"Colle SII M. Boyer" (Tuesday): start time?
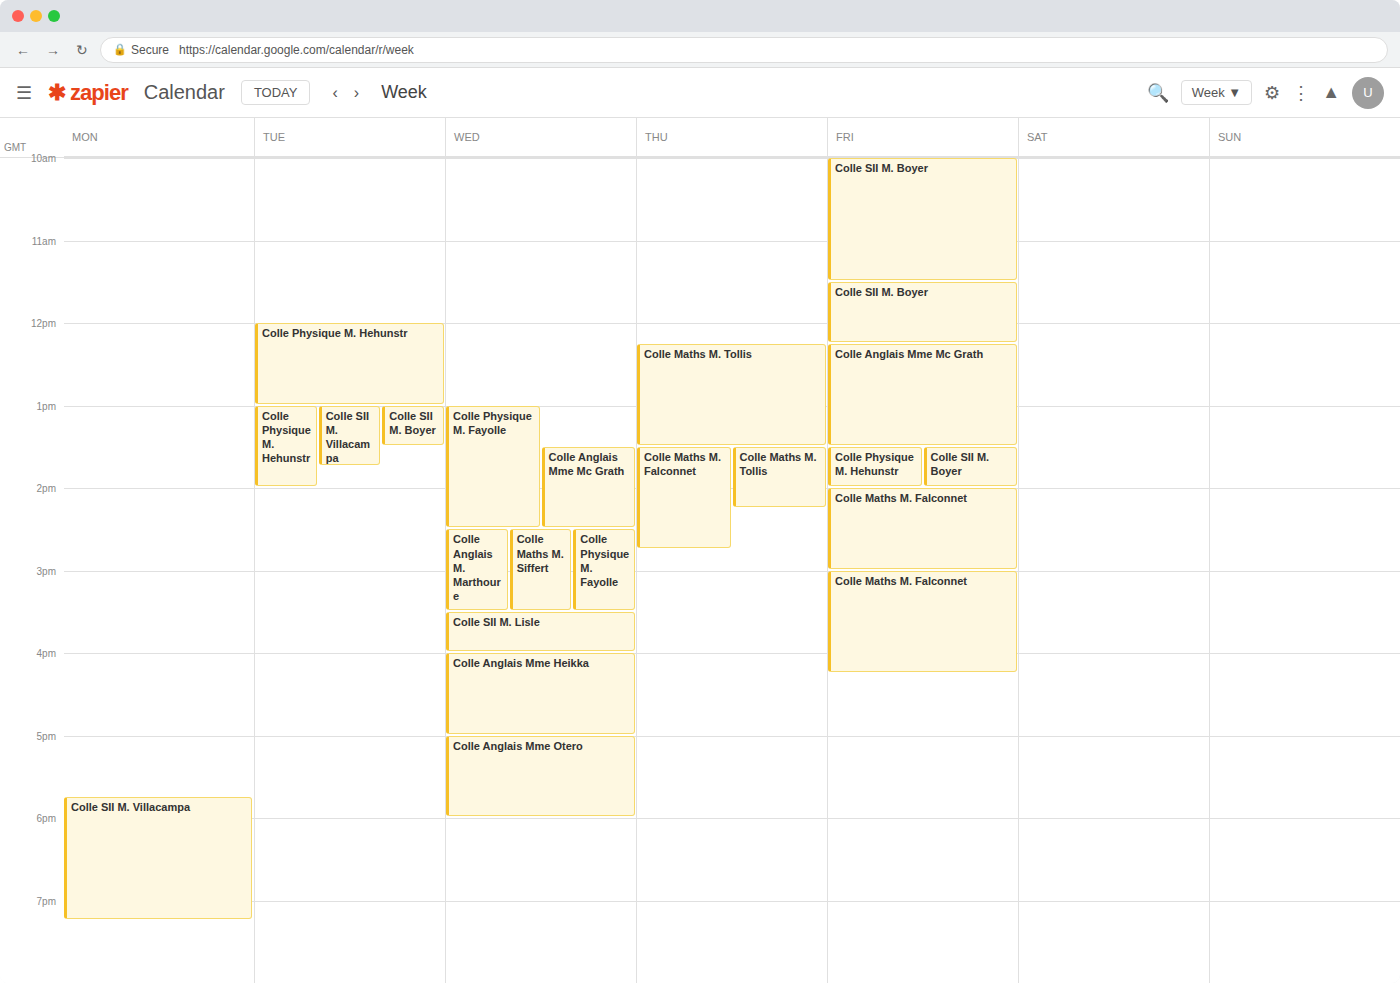
1:00 PM